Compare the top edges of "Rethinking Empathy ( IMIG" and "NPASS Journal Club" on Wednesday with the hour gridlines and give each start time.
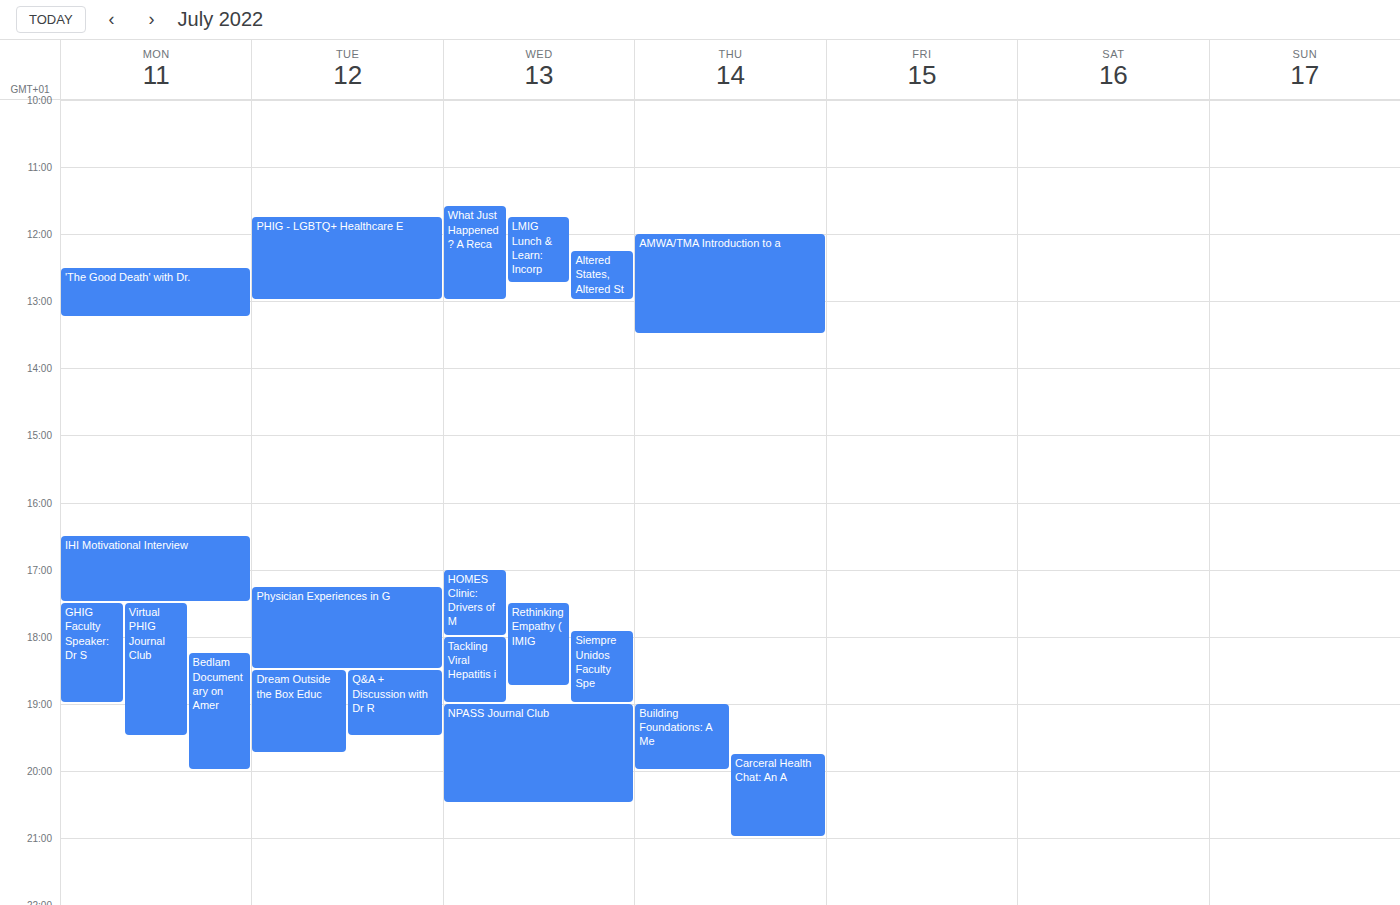
"Rethinking Empathy ( IMIG": 5:30 PM, halfway between the 5 PM and 6 PM lines. "NPASS Journal Club": 7:00 PM, exactly on the 7 PM line.